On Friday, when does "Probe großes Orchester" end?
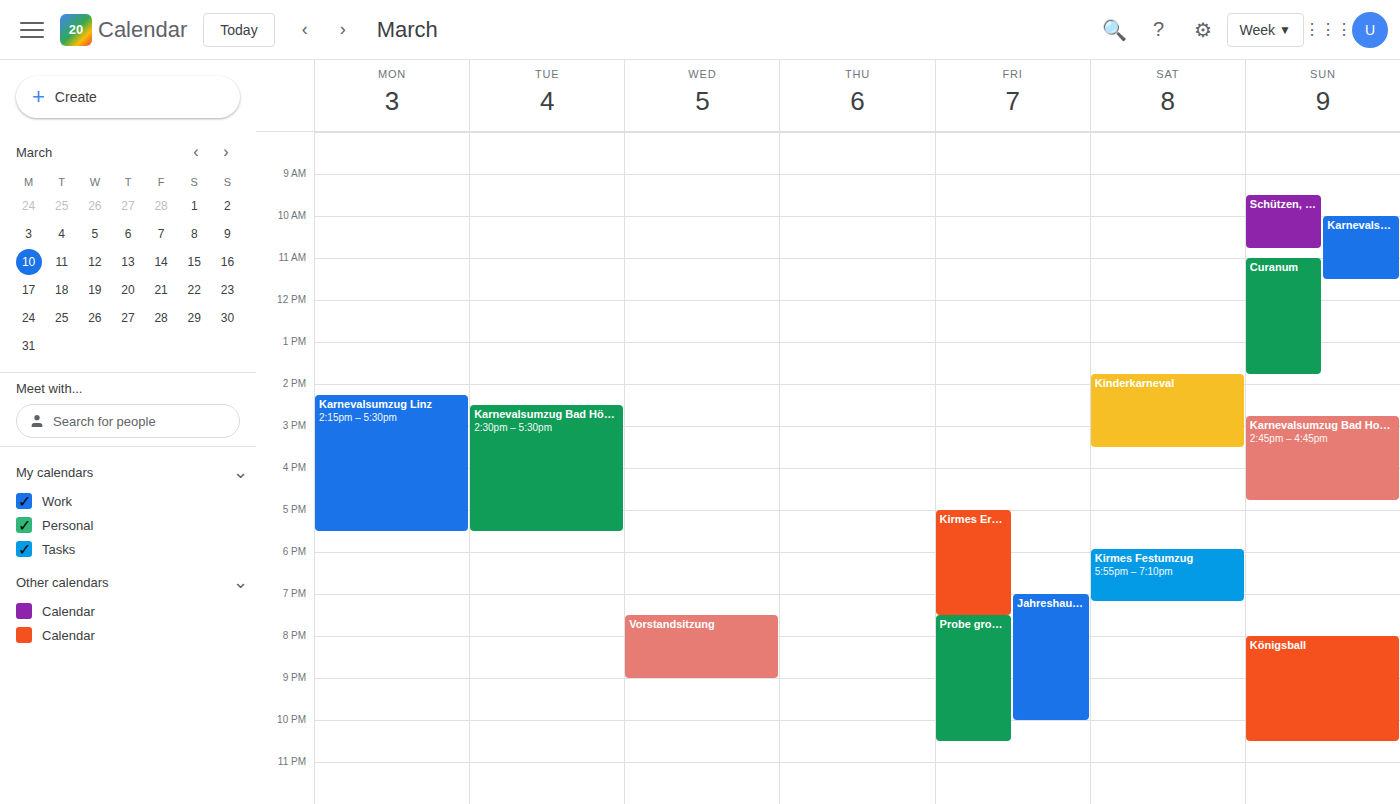
10:30 PM